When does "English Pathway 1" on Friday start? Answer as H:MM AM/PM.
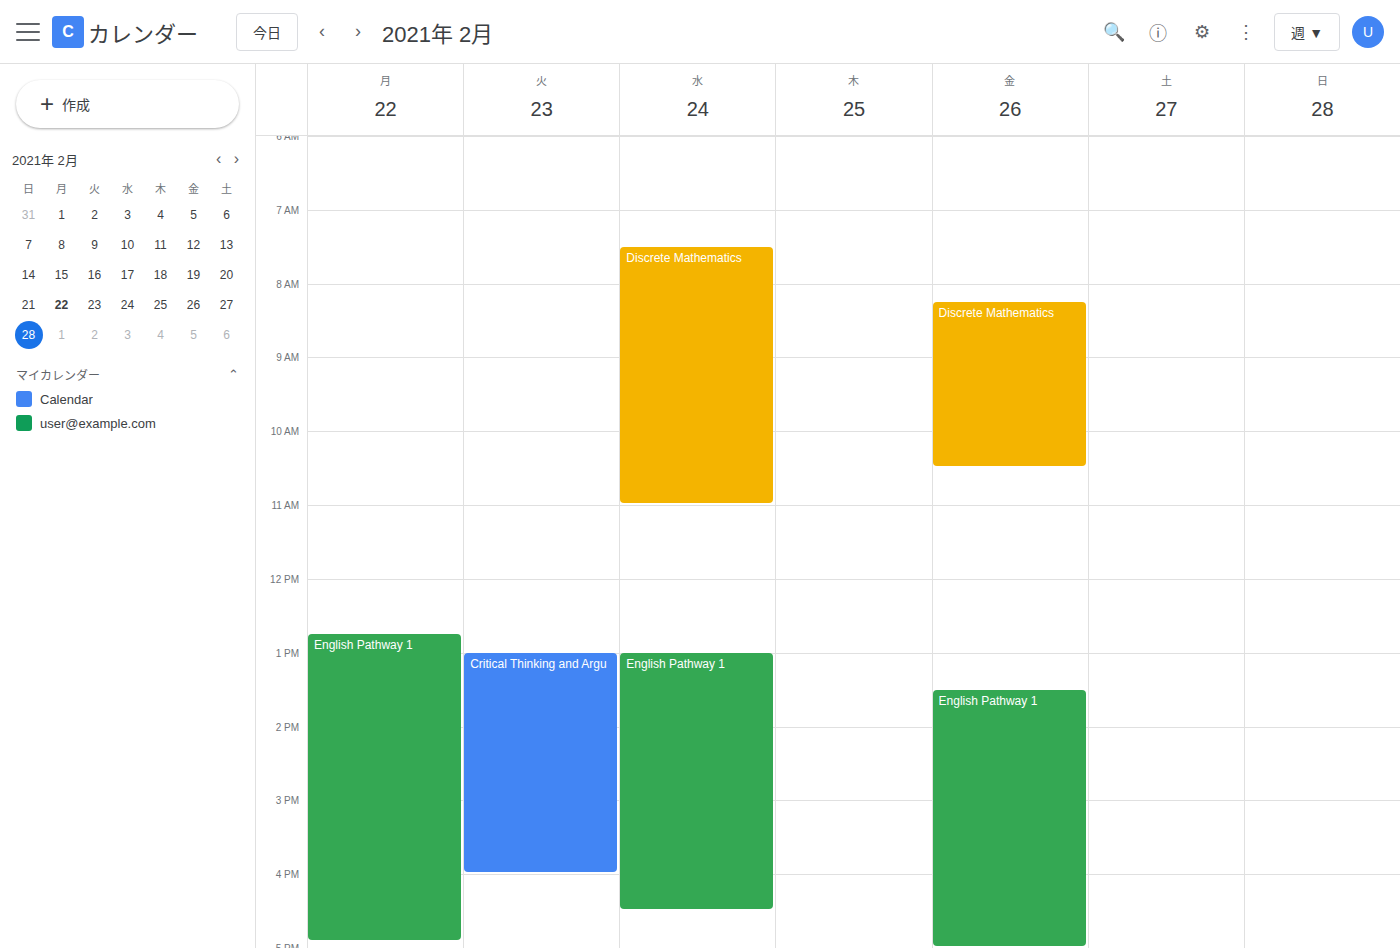
1:30 PM